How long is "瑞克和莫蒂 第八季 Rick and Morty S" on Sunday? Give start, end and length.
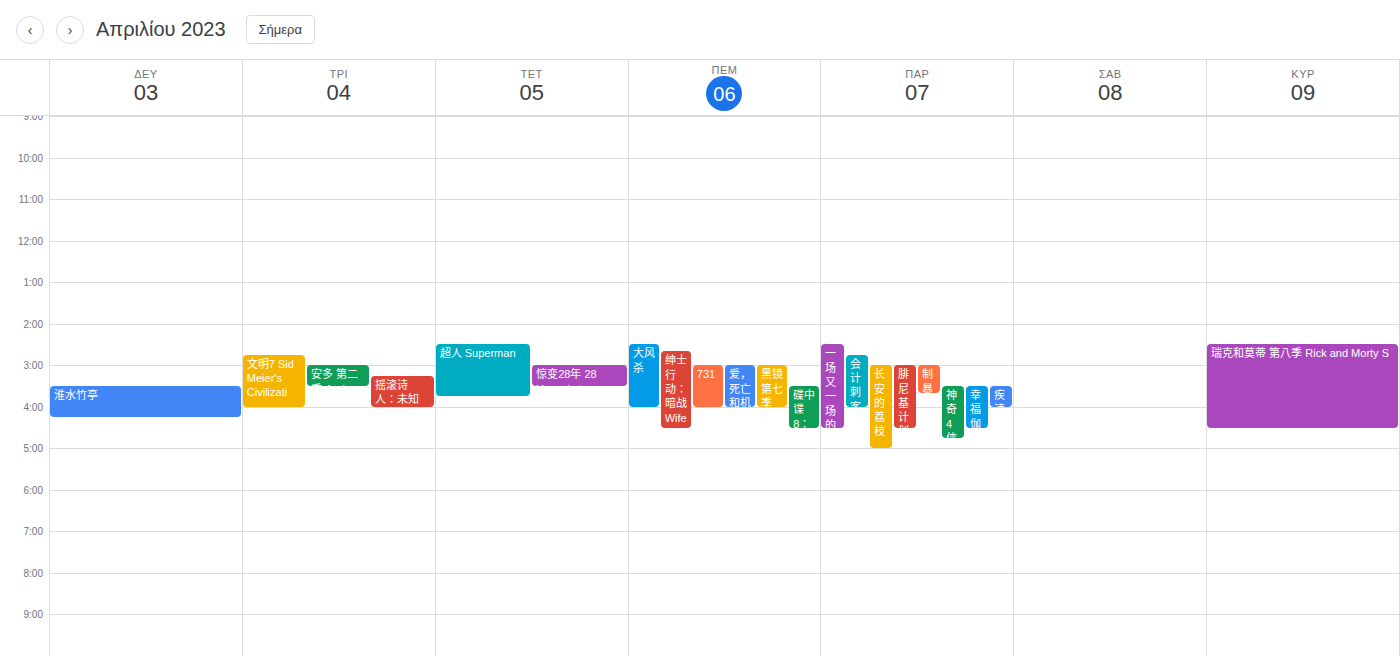
2:30 PM to 4:30 PM, 2 hours